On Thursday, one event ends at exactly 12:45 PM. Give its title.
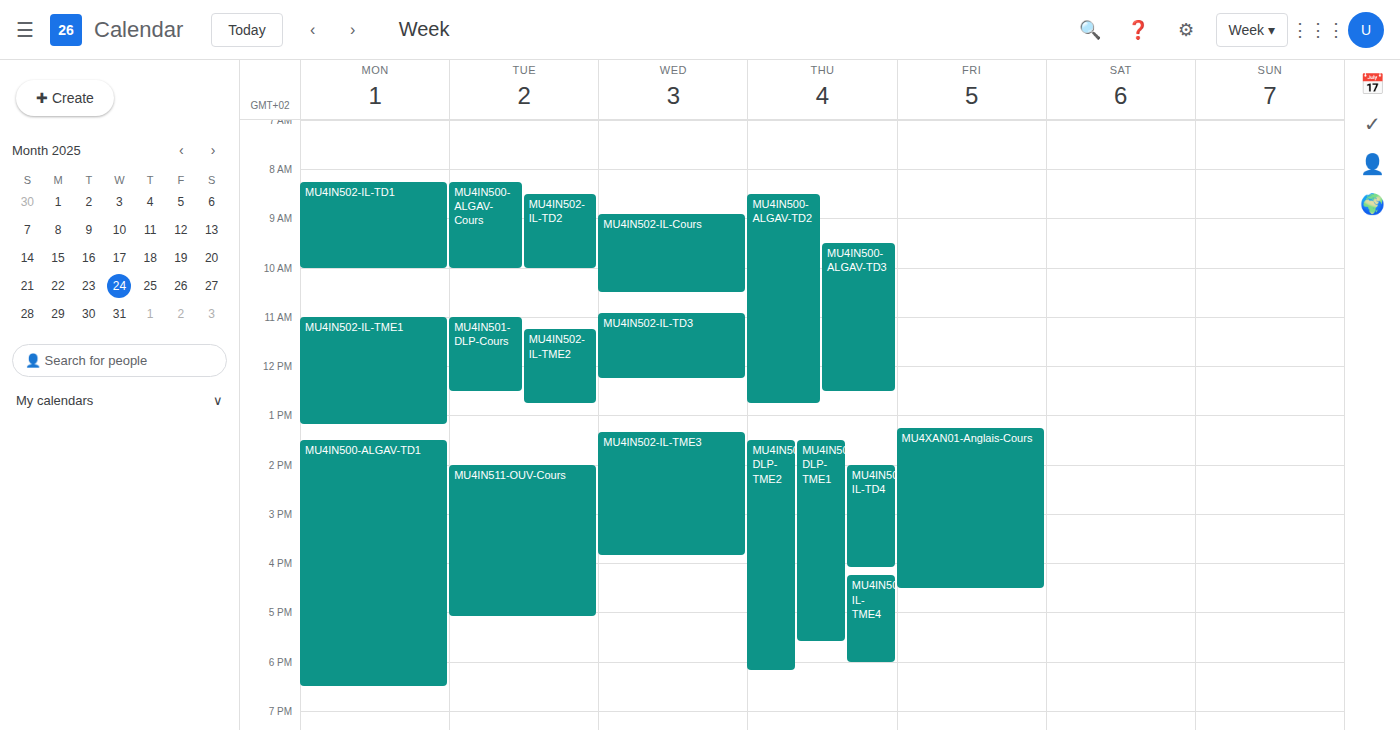
"MU4IN500-ALGAV-TD2"